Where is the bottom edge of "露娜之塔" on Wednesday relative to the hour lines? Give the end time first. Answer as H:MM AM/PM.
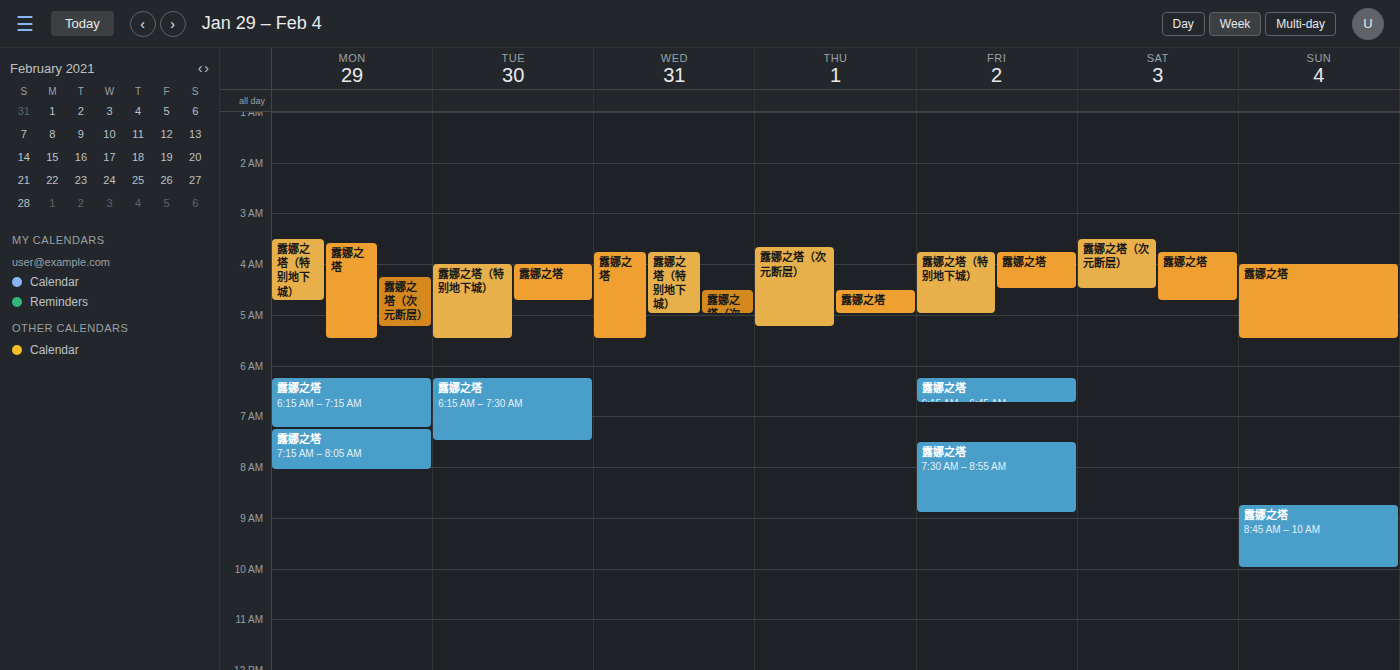
5:30 AM -- halfway between the 5 AM and 6 AM lines.